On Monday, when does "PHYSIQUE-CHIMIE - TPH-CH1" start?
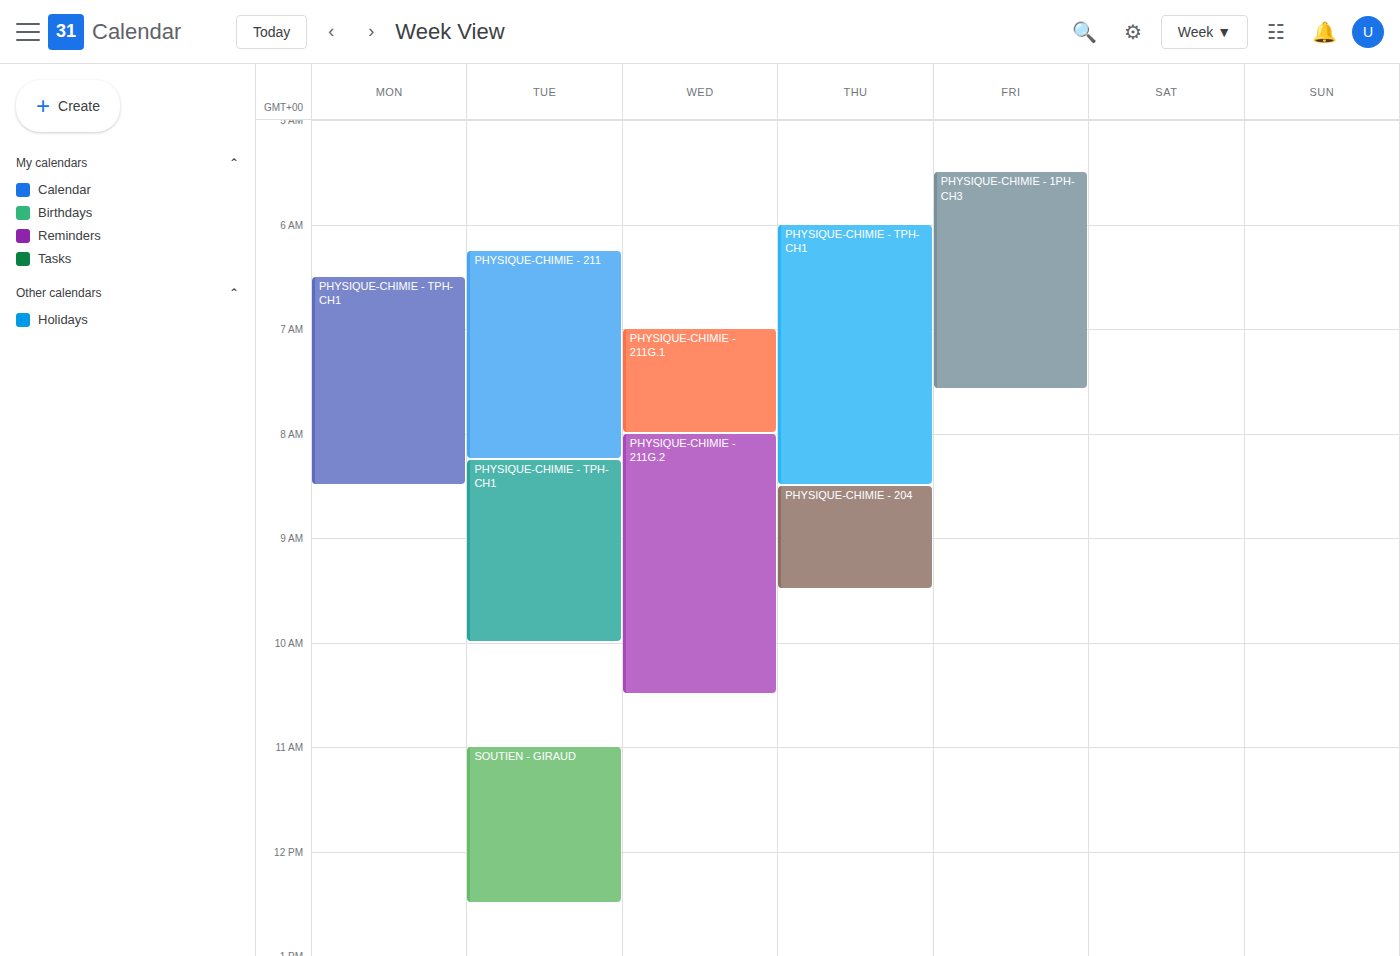
6:30 AM